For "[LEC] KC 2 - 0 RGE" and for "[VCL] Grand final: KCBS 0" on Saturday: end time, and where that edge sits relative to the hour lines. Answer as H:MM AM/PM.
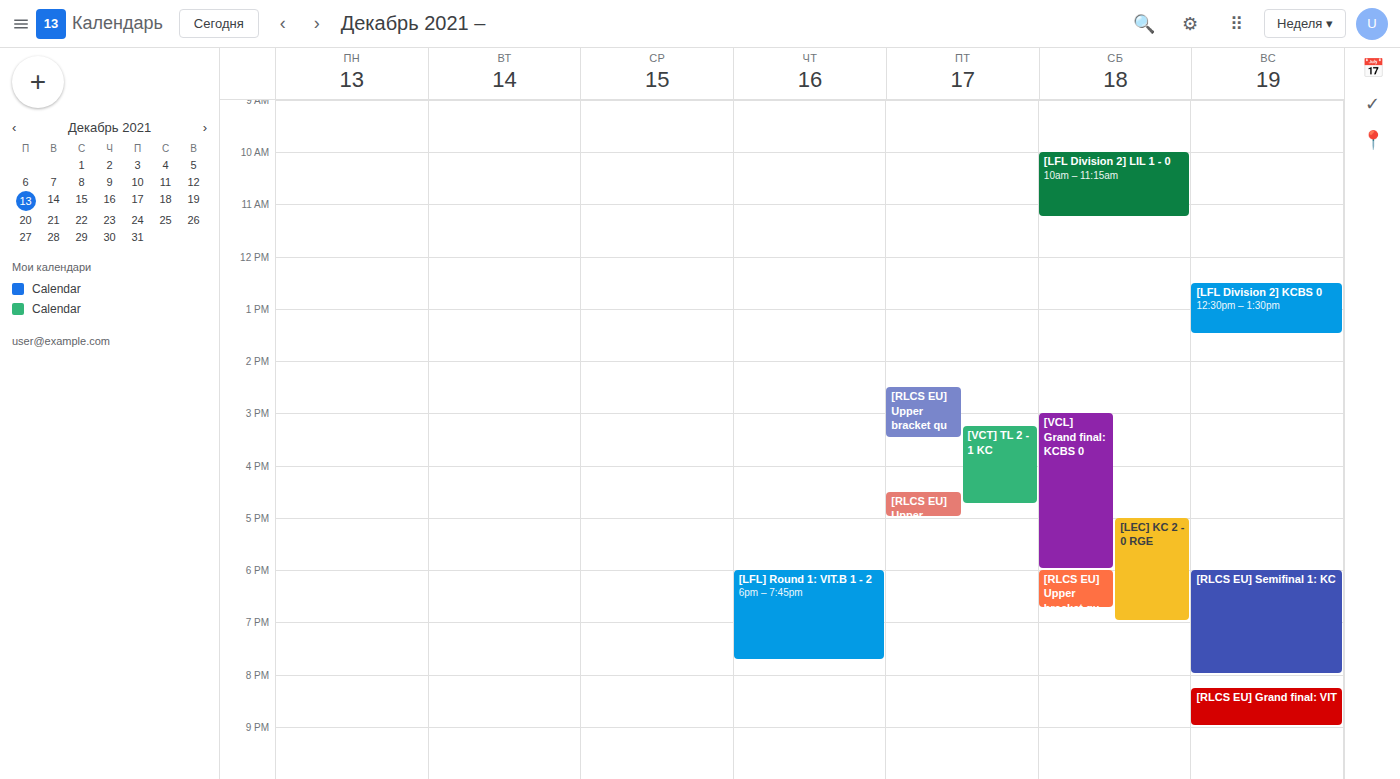
"[LEC] KC 2 - 0 RGE": 7:00 PM, exactly on the 7 PM line. "[VCL] Grand final: KCBS 0": 6:00 PM, exactly on the 6 PM line.